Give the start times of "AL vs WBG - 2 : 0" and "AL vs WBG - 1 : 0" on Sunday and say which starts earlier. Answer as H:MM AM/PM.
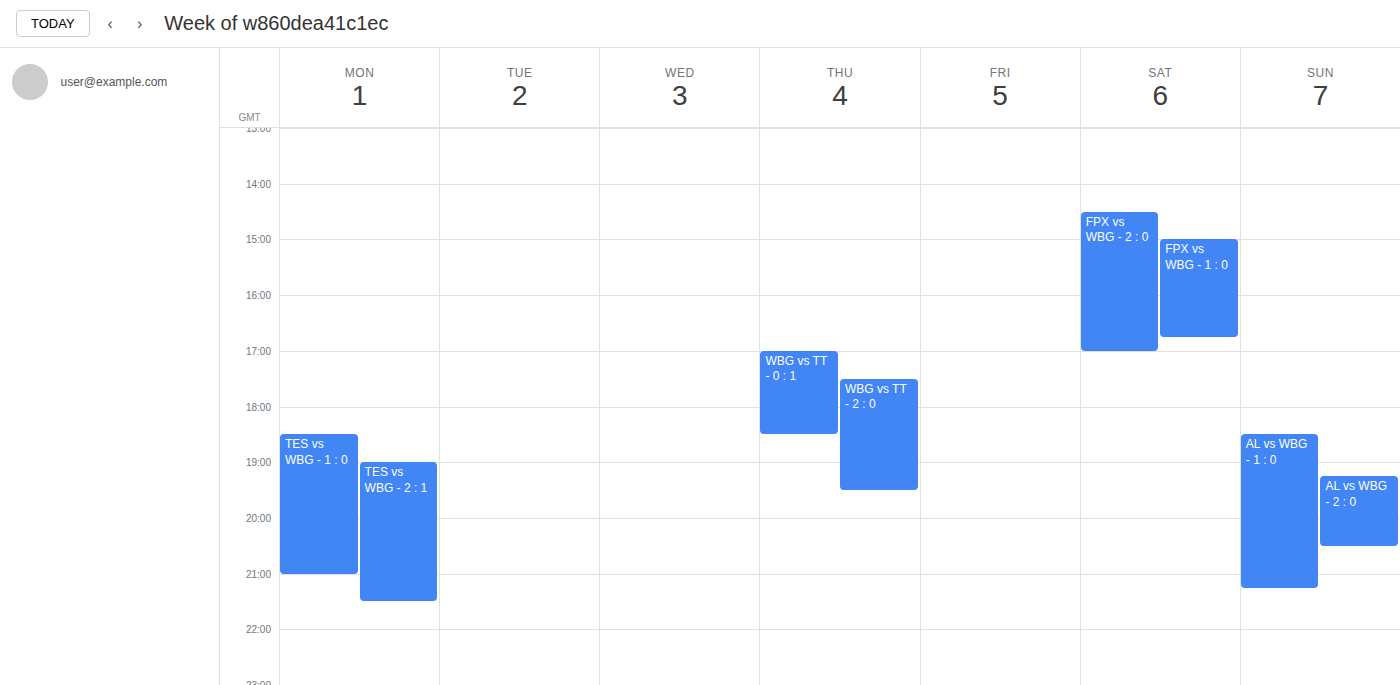
"AL vs WBG - 1 : 0" 6:30 PM; "AL vs WBG - 2 : 0" 7:15 PM.